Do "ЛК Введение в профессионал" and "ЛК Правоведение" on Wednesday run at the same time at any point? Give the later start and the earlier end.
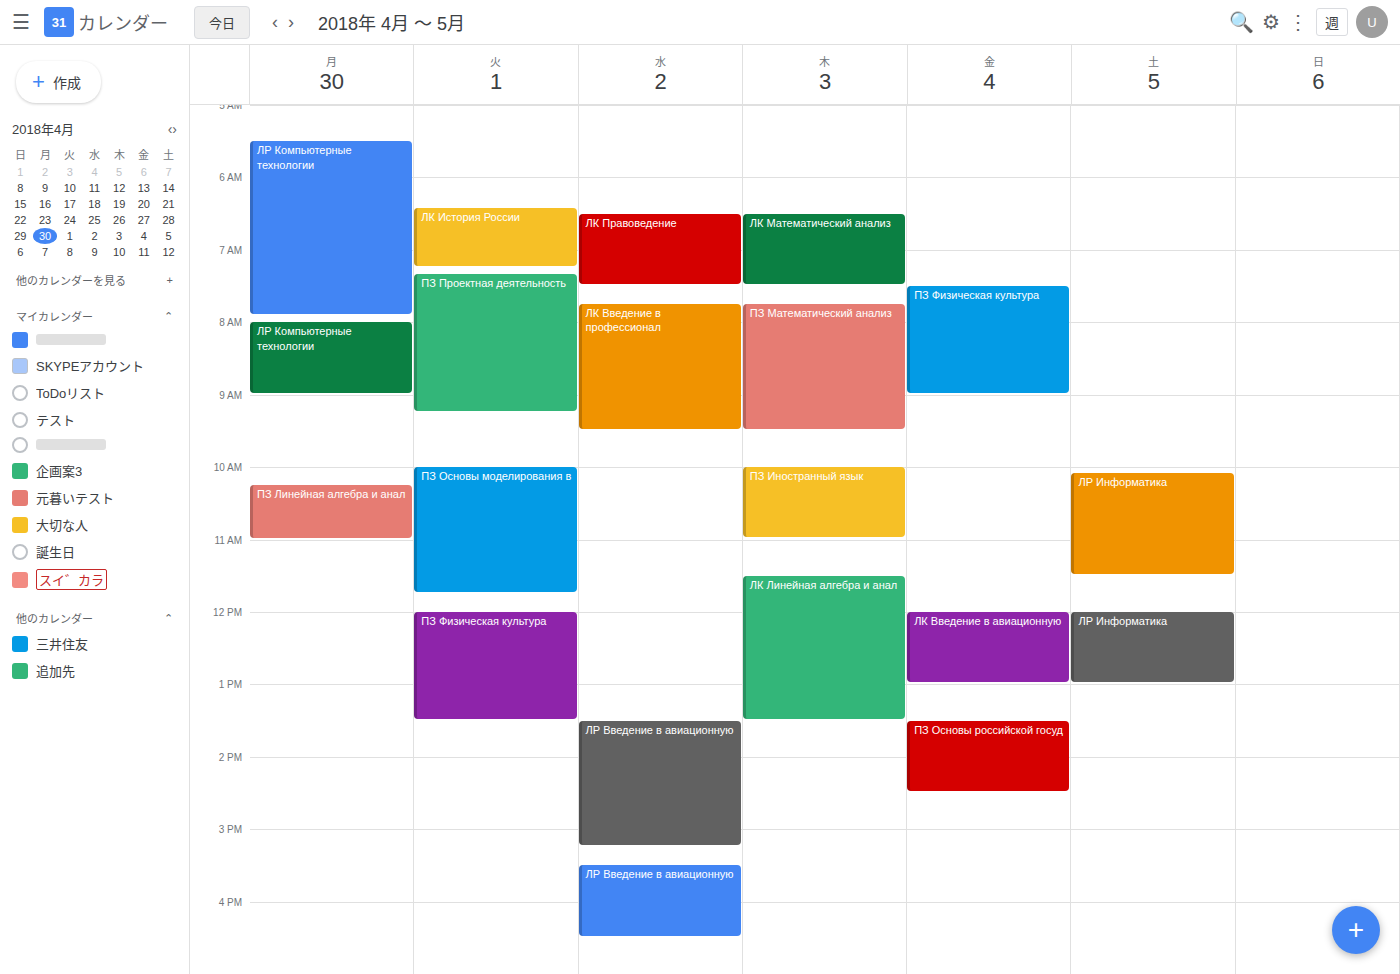
"ЛК Правоведение" ends at 07:30 and "ЛК Введение в профессионал" starts at 07:45 -- no overlap.